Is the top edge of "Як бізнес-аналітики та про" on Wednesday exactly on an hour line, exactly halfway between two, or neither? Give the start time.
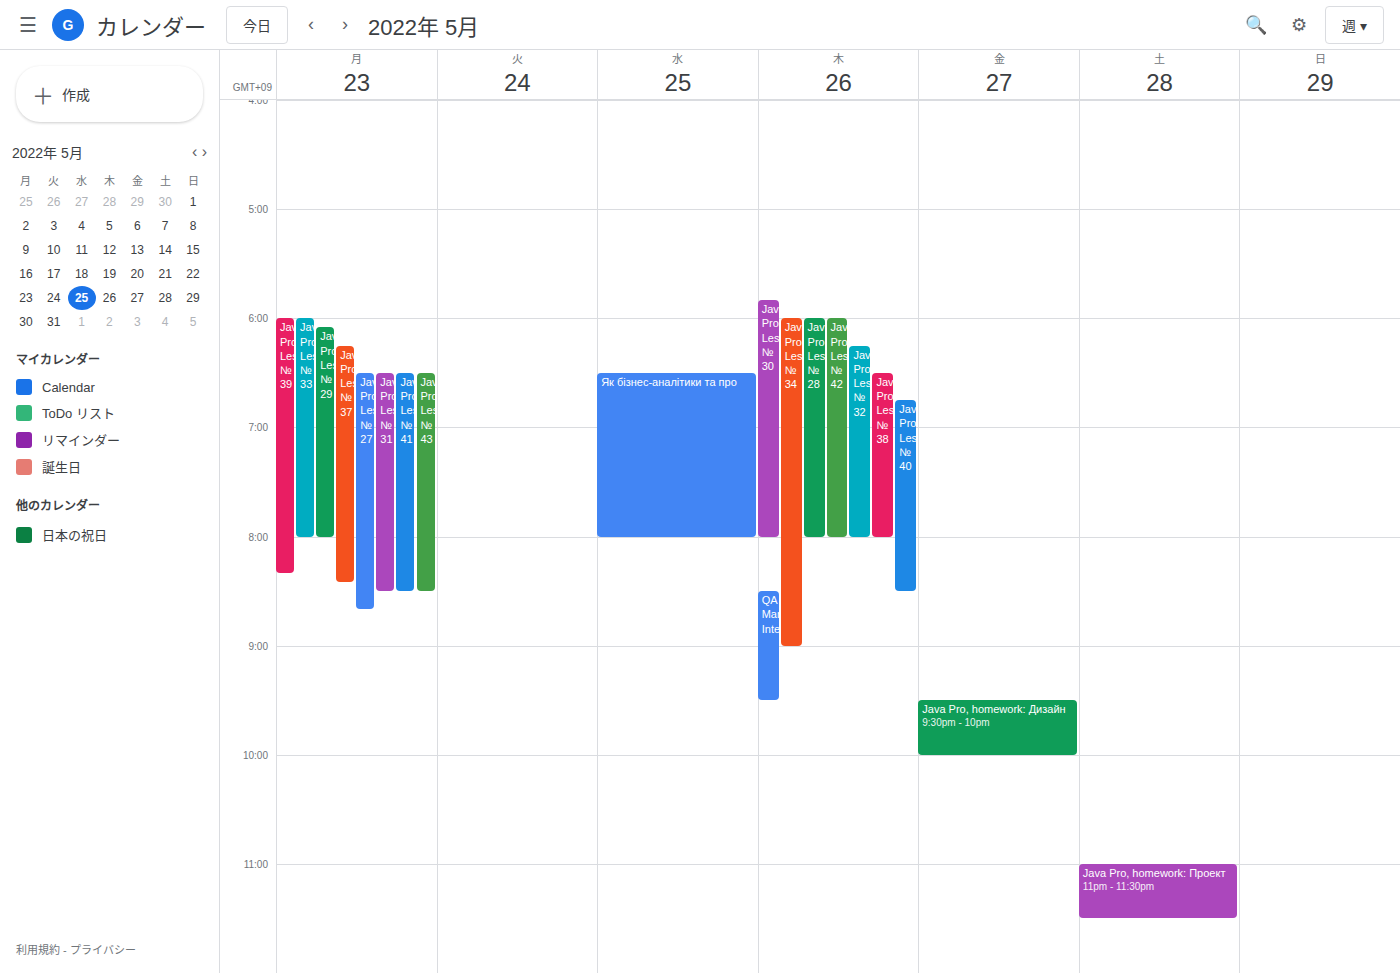
6:30 PM -- halfway between the 6 PM and 7 PM lines.